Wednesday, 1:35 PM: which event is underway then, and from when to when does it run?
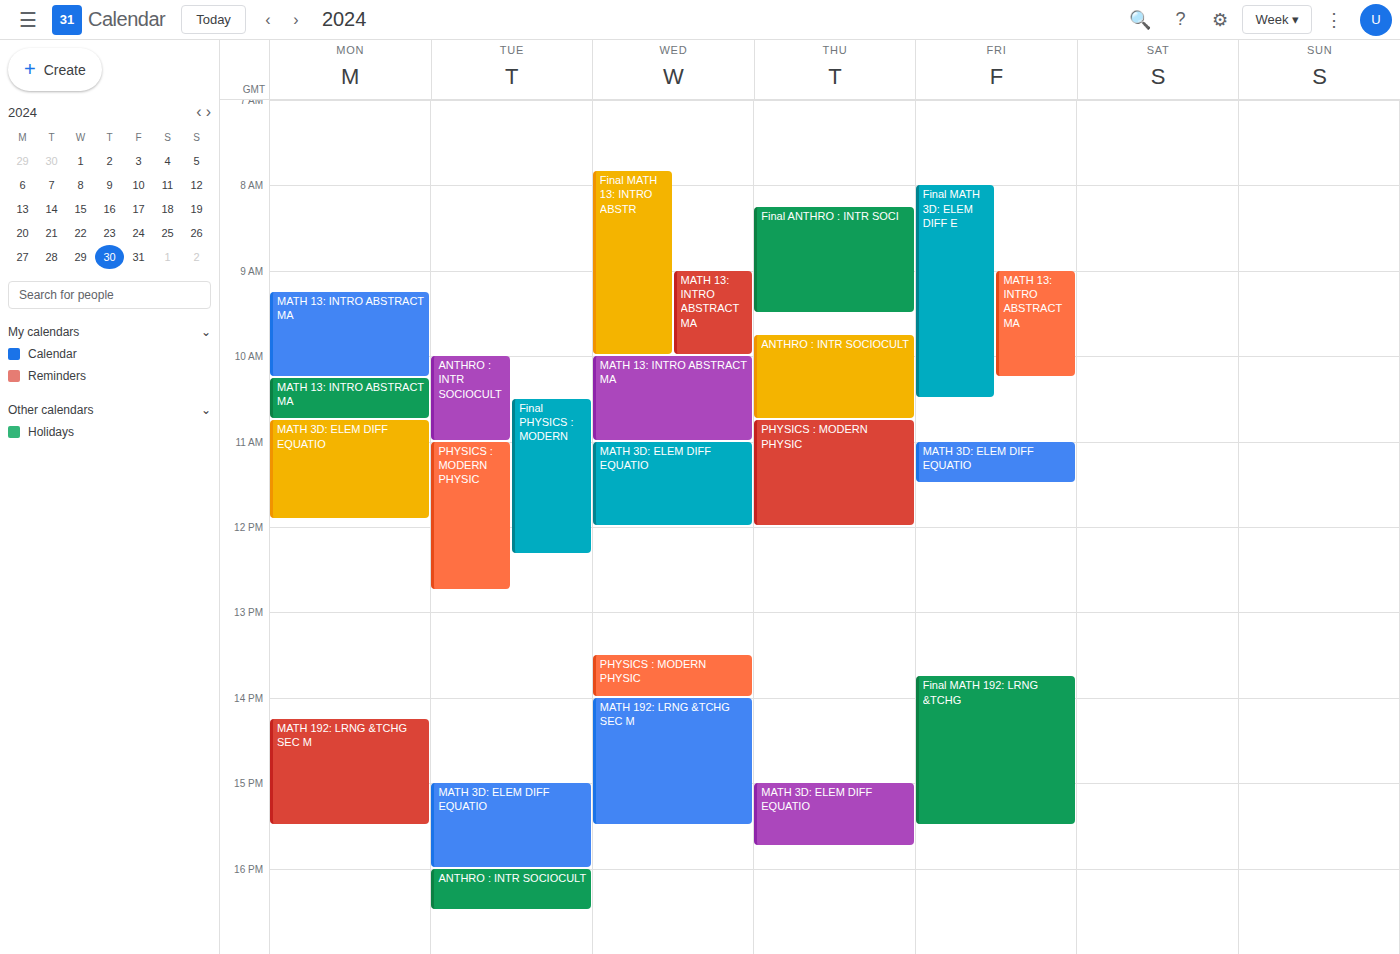
"PHYSICS : MODERN PHYSIC", 1:30 PM to 2:00 PM